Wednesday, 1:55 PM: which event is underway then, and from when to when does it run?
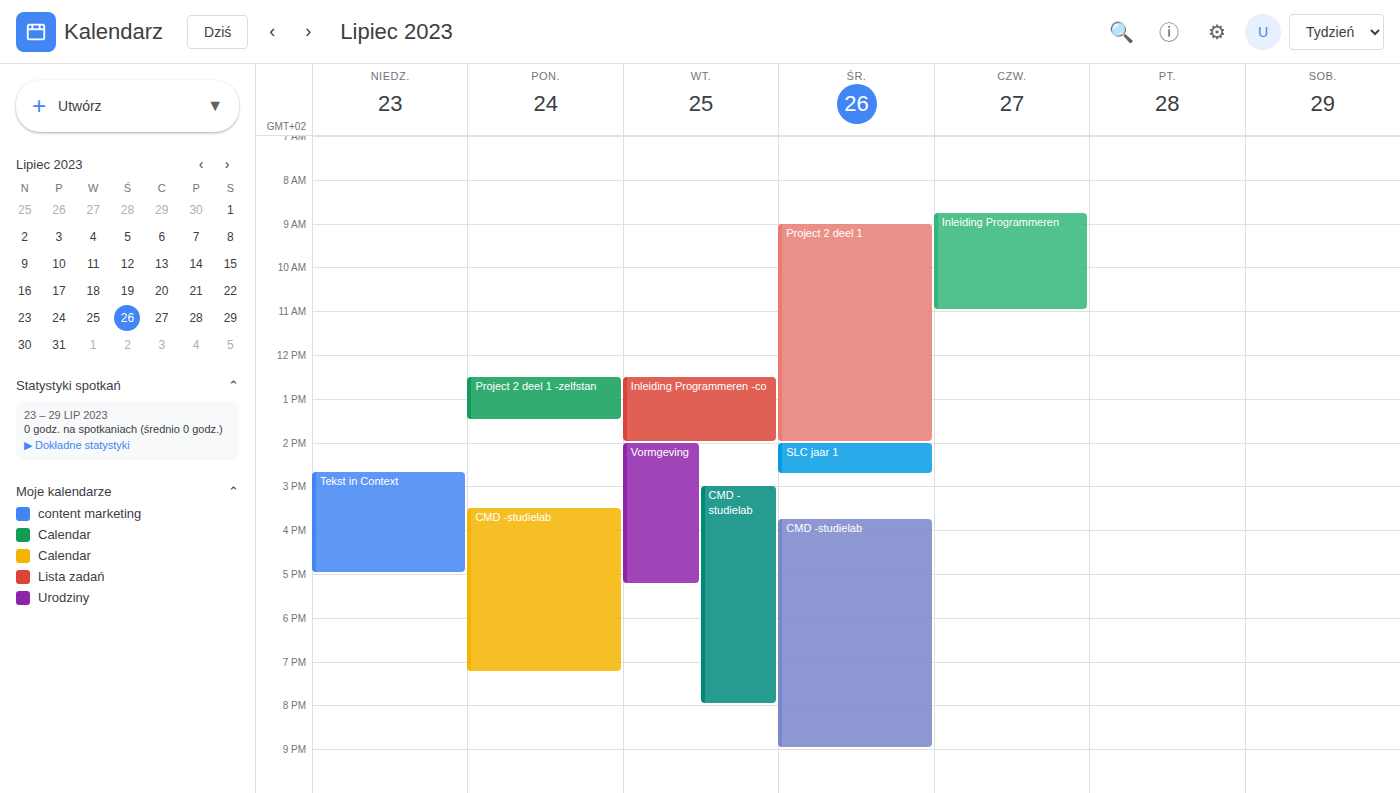
"Project 2 deel 1", 9:00 AM to 2:00 PM